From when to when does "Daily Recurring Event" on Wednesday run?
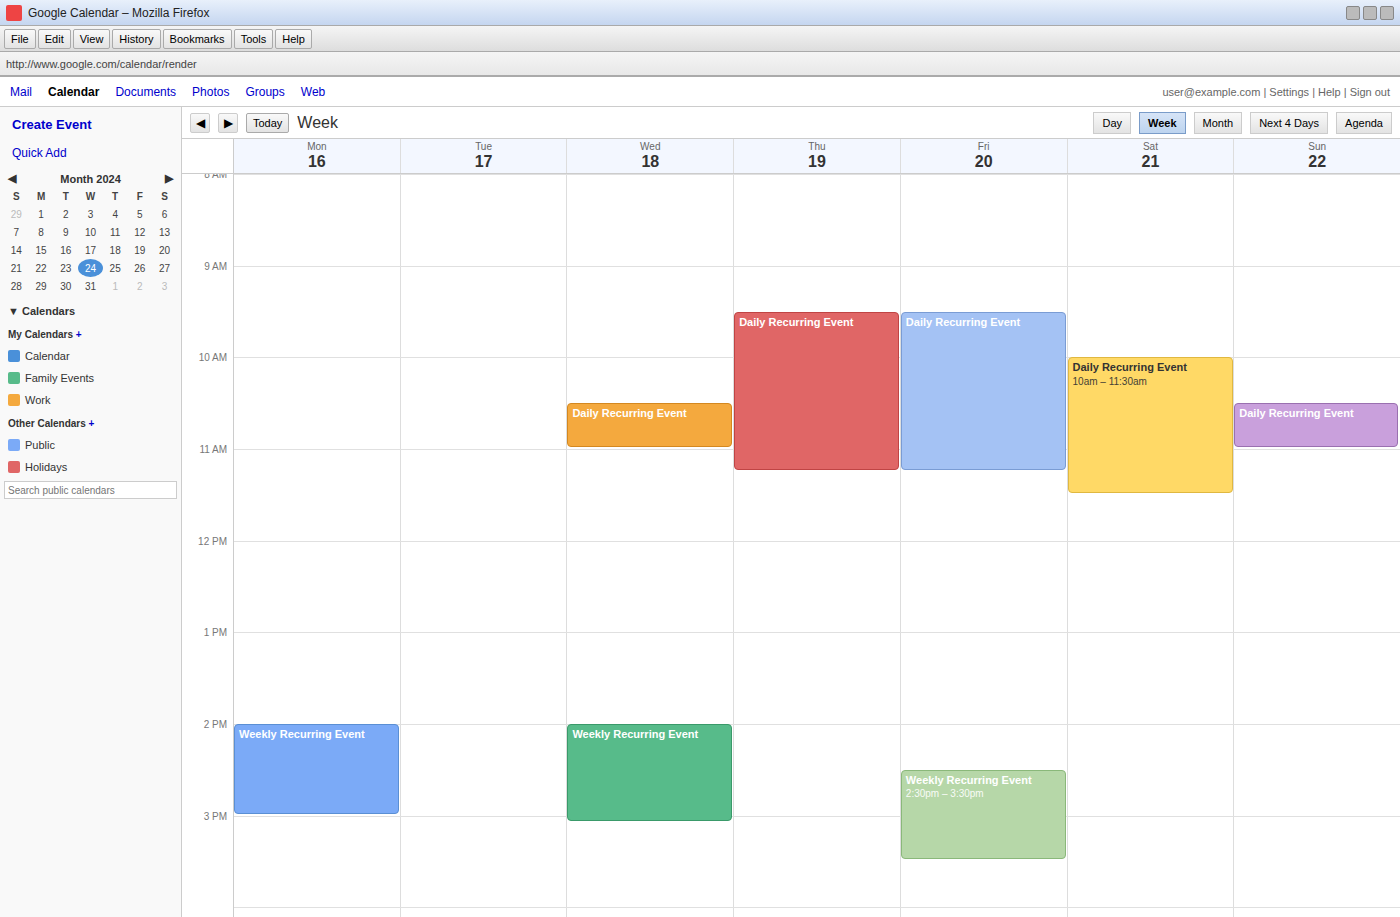
10:30 AM to 11:00 AM